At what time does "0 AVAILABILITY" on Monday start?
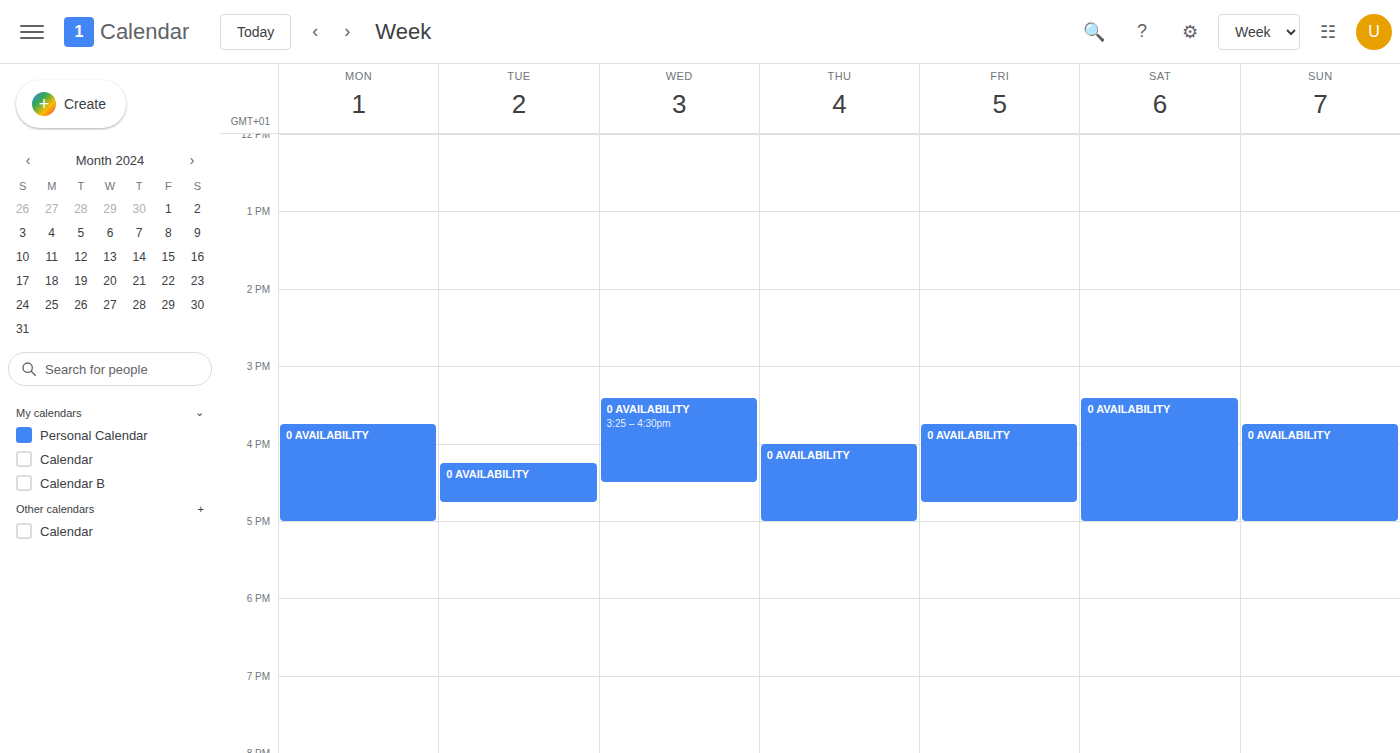
3:45 PM